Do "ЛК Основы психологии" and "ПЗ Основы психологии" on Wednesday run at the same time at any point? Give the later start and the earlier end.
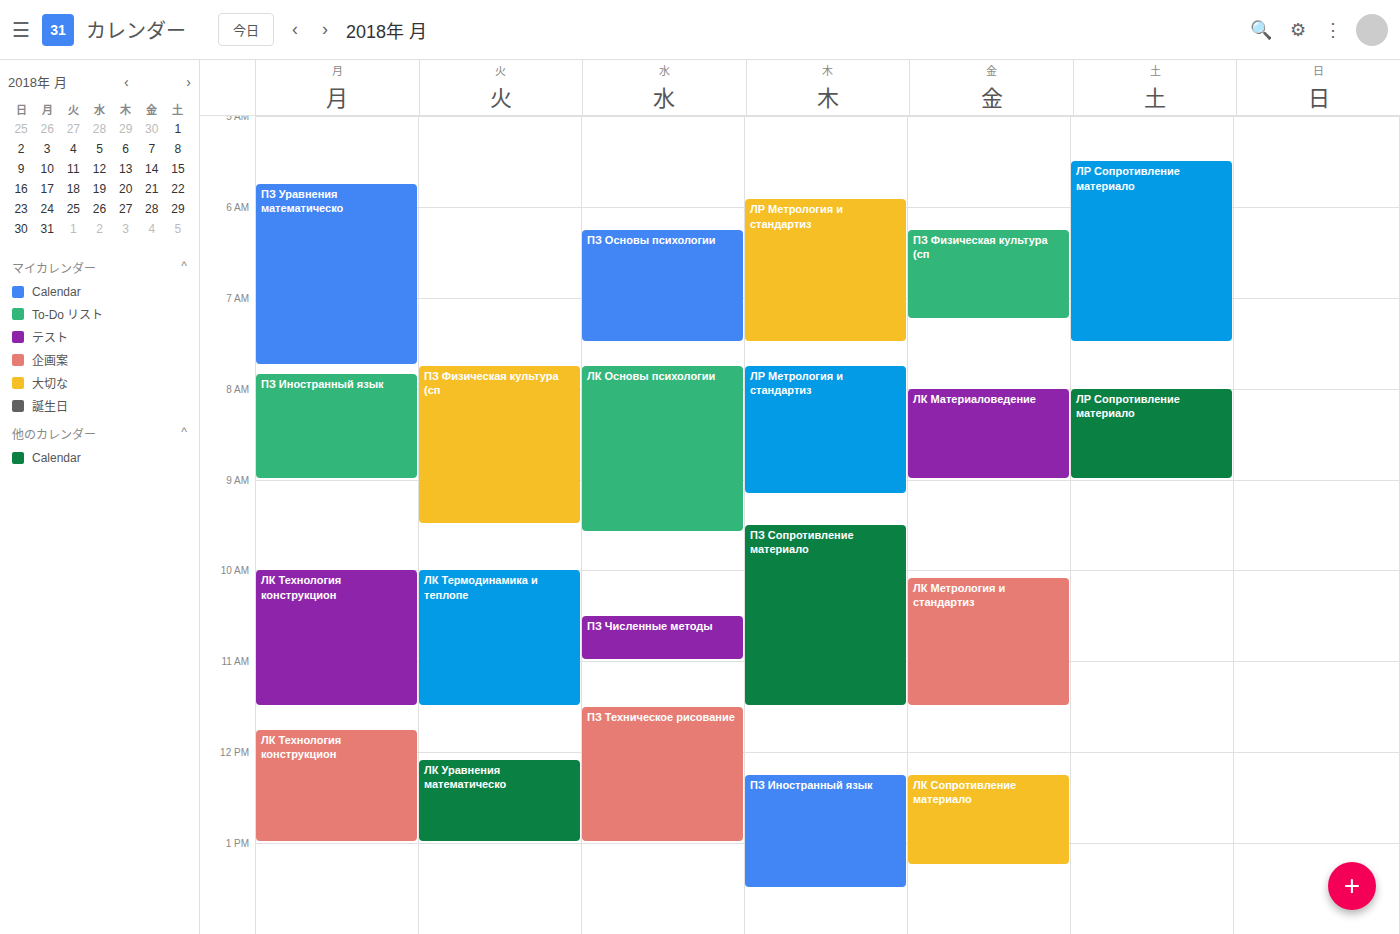
"ПЗ Основы психологии" ends at 7:30 AM and "ЛК Основы психологии" starts at 7:45 AM -- no overlap.